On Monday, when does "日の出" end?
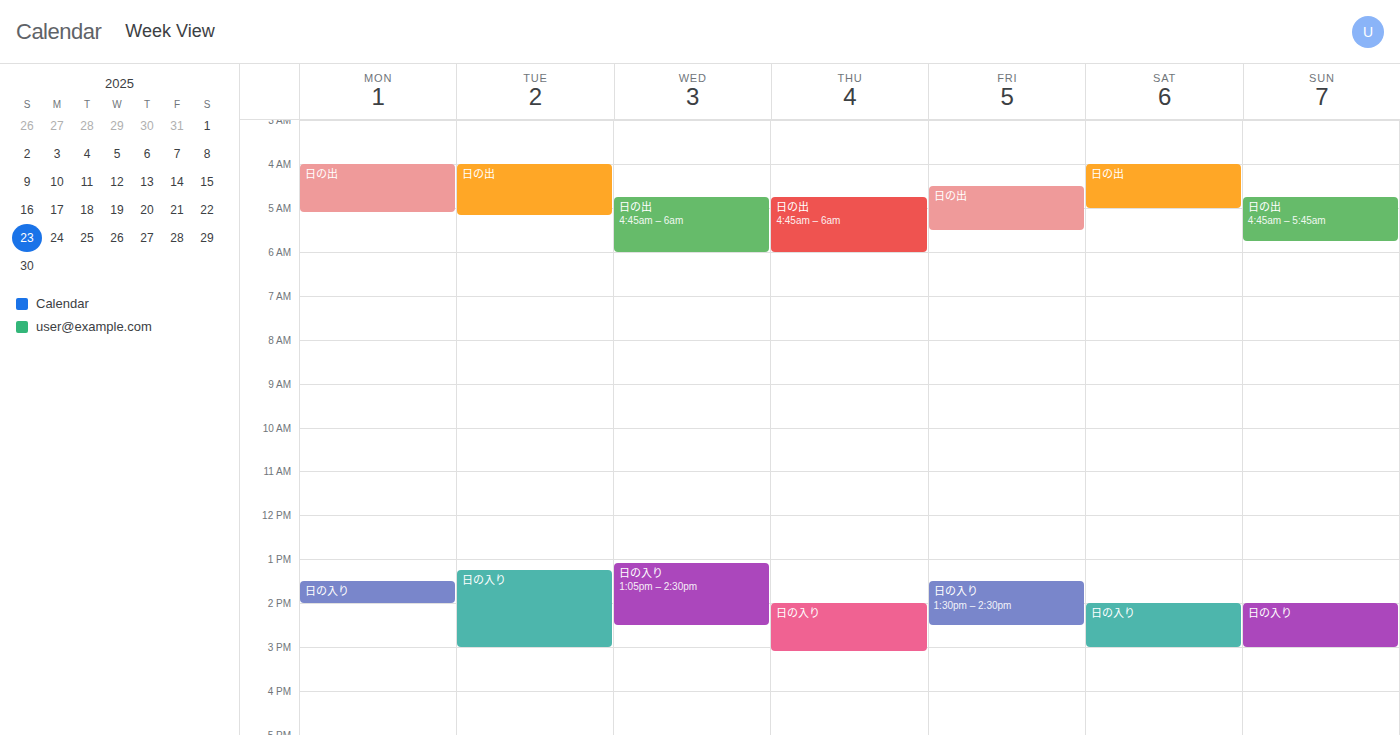
5:05 AM